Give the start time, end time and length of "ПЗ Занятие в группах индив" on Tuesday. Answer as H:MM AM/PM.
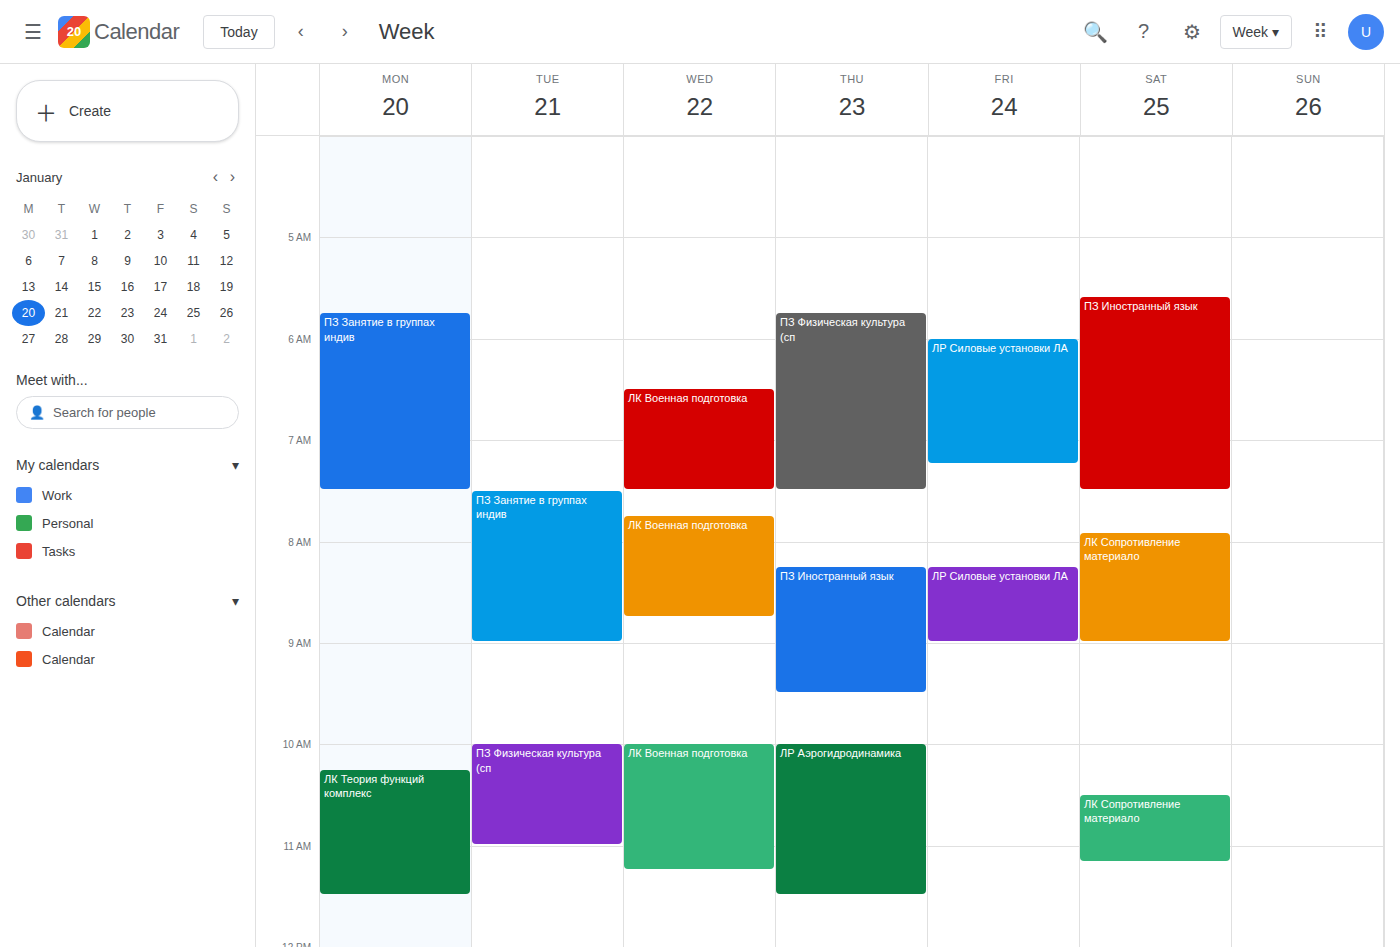
7:30 AM to 9:00 AM, 1 hour 30 minutes